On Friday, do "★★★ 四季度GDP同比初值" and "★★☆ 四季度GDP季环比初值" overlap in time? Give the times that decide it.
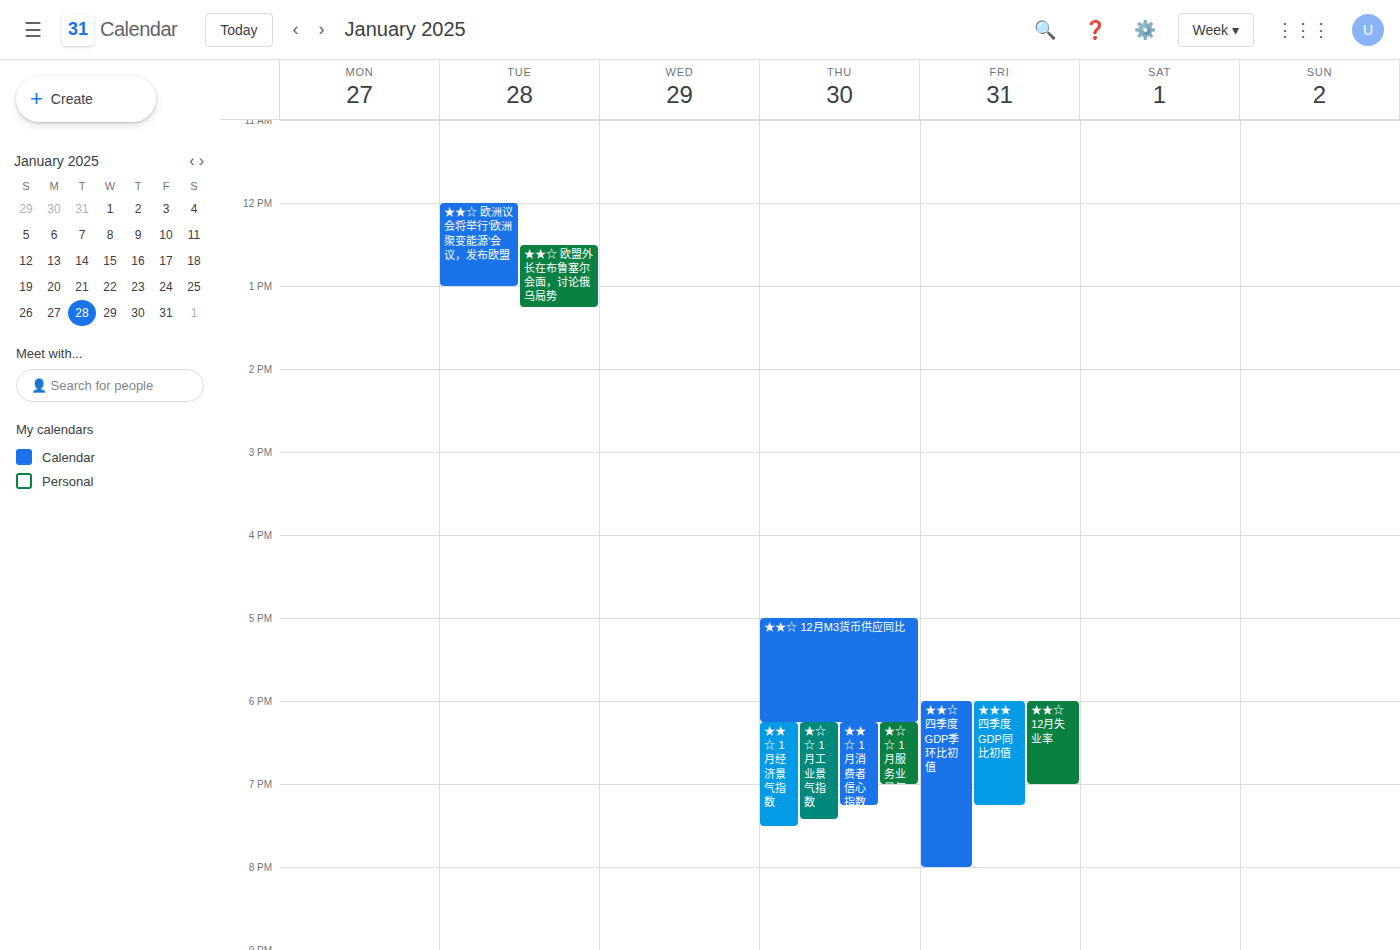
"★★★ 四季度GDP同比初值" runs 6:00 PM to 7:15 PM, inside "★★☆ 四季度GDP季环比初值" -- they overlap.